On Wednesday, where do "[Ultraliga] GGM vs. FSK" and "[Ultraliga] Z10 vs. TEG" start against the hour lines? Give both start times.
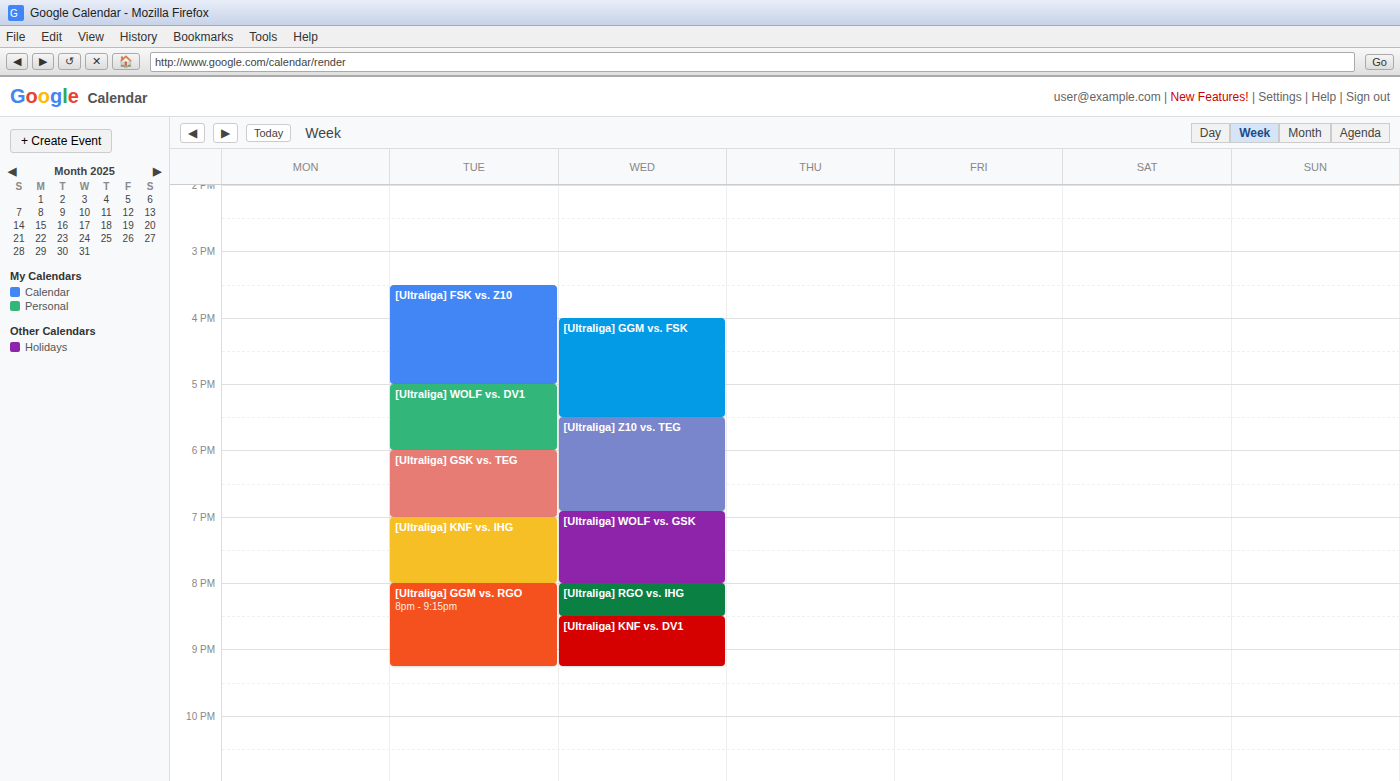
"[Ultraliga] GGM vs. FSK": 4:00 PM, exactly on the 4 PM line. "[Ultraliga] Z10 vs. TEG": 5:30 PM, halfway between the 5 PM and 6 PM lines.